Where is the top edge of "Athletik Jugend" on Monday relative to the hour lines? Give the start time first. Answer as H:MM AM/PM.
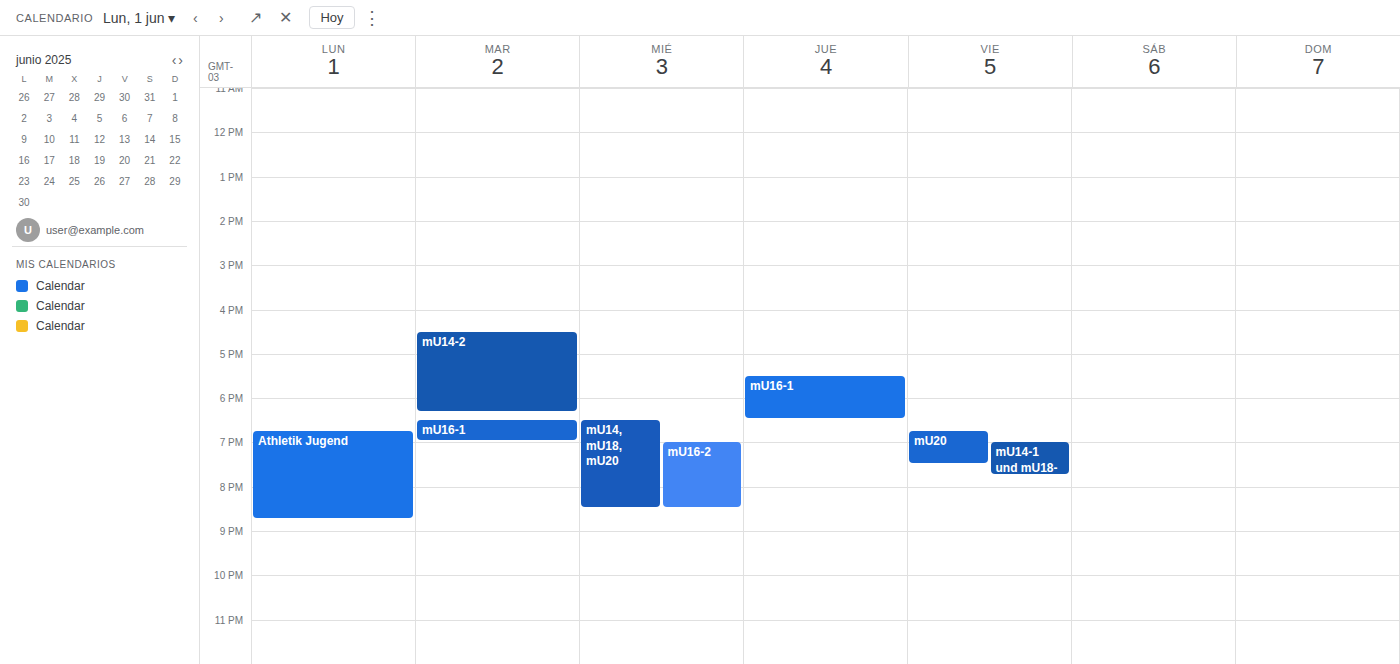
6:45 PM -- neither: three quarters of the way from the 6 PM line to the 7 PM line.